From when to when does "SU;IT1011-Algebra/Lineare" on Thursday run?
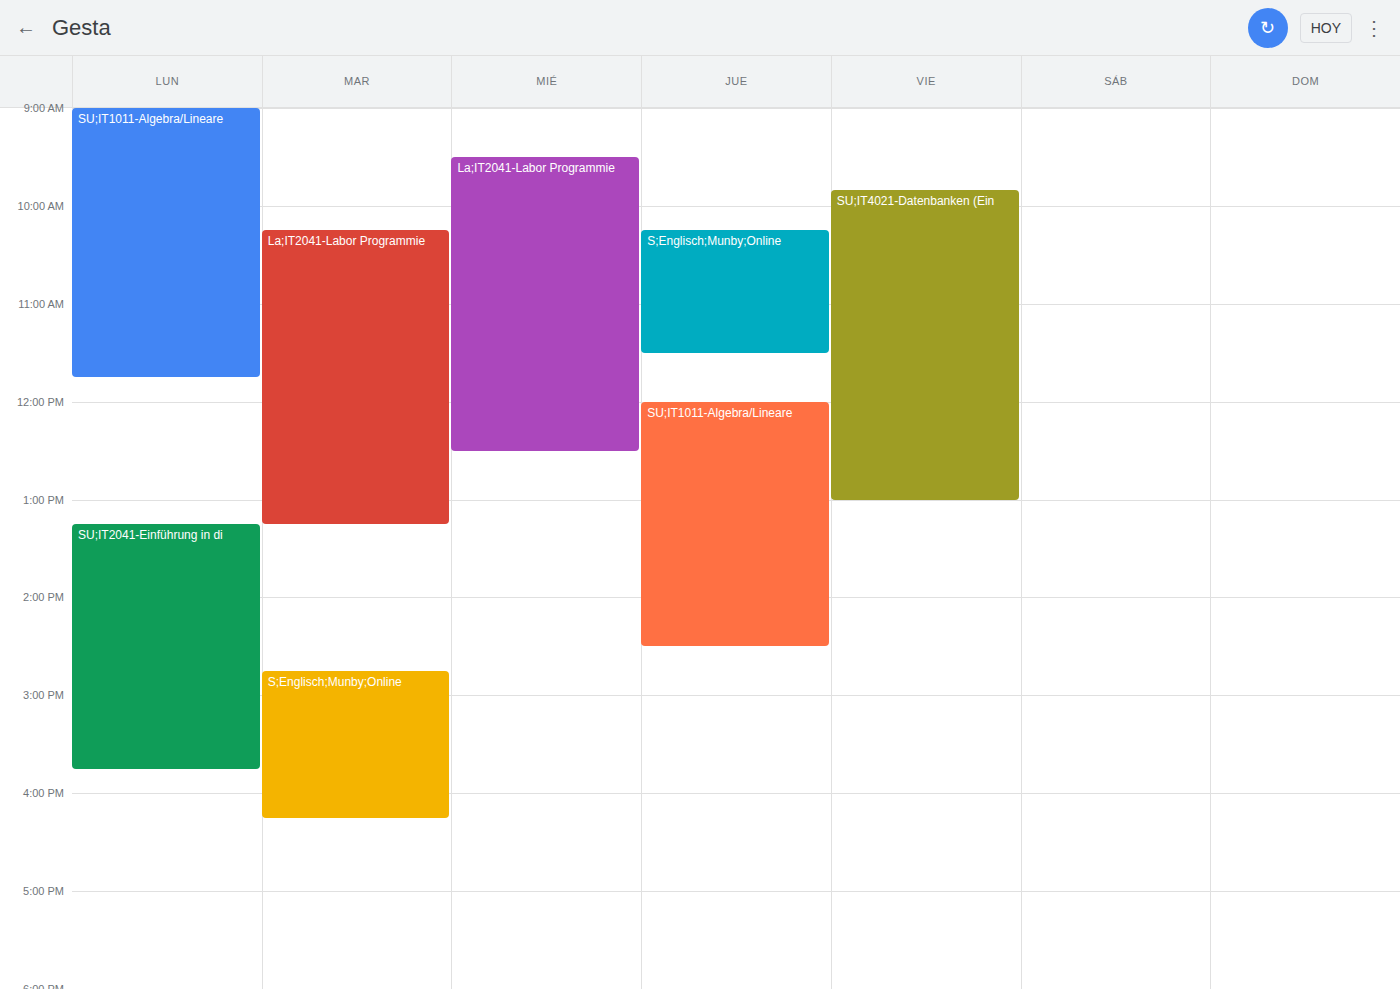
12:00 to 14:30